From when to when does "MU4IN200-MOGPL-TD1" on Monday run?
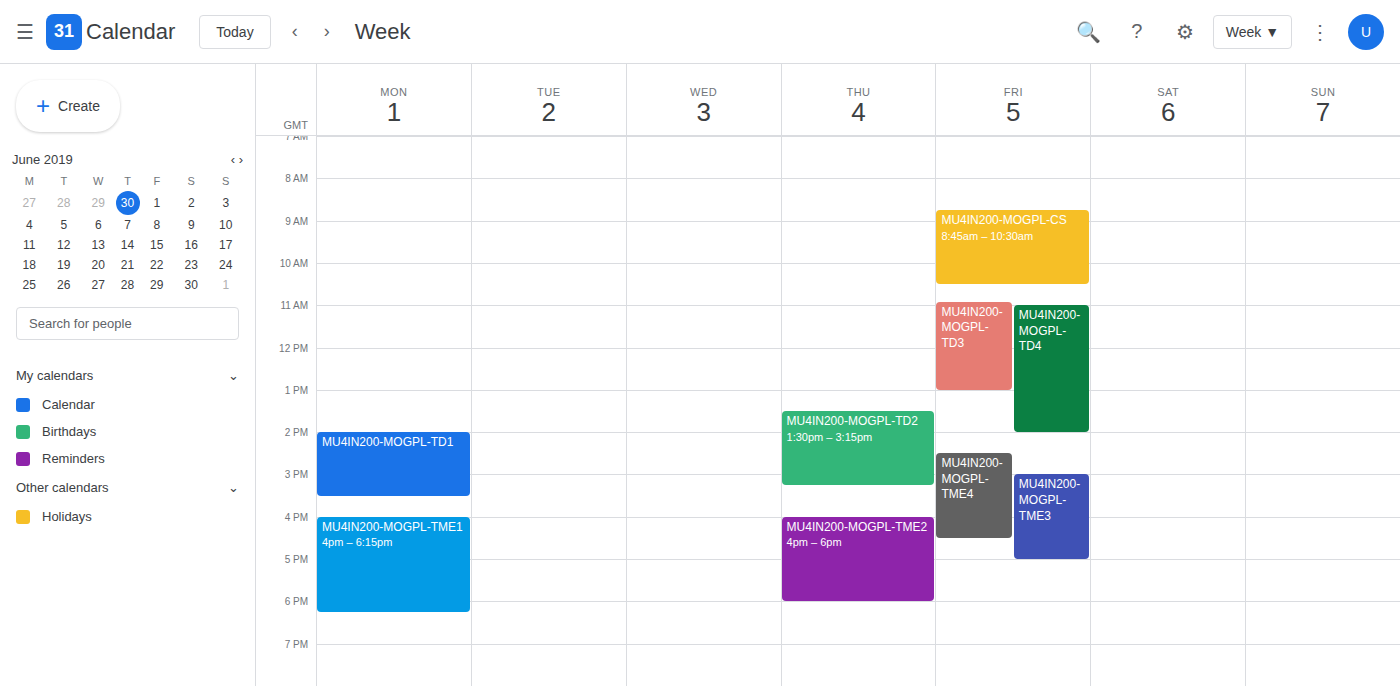
2:00 PM to 3:30 PM